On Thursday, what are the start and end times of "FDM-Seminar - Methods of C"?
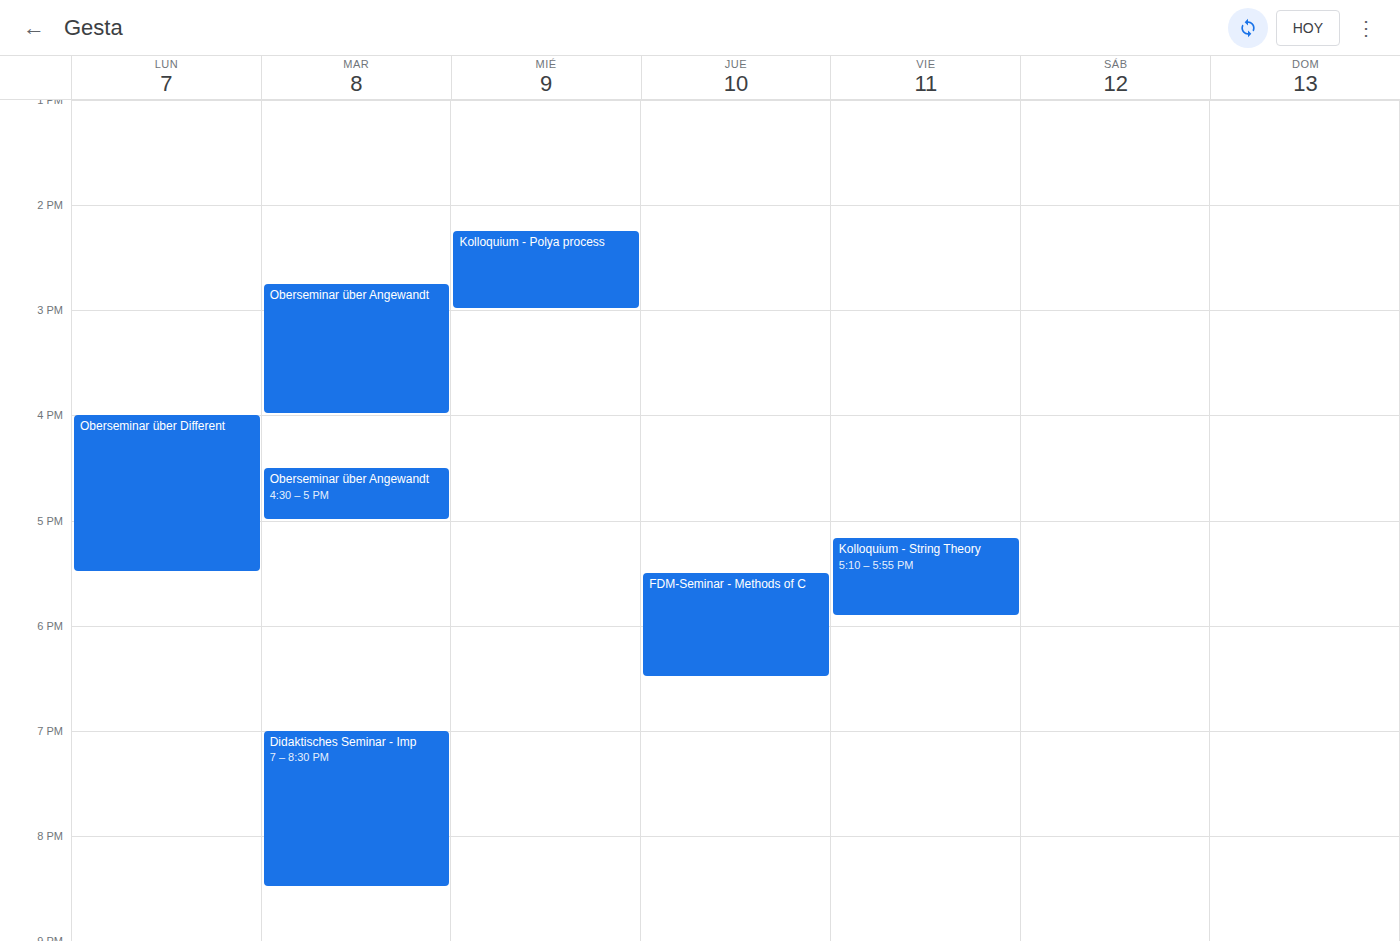
5:30 PM to 6:30 PM